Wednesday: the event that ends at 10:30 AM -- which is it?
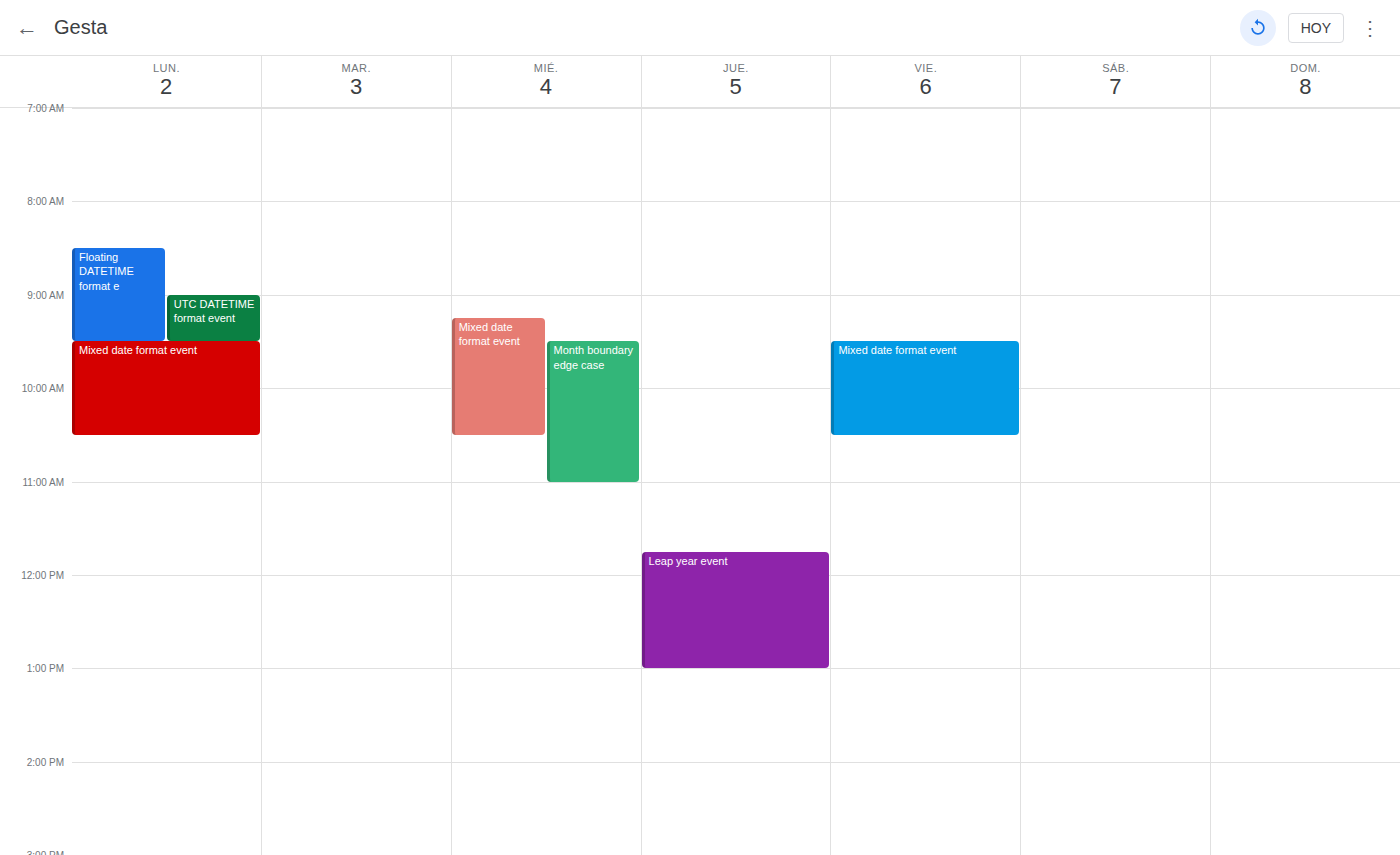
"Mixed date format event"